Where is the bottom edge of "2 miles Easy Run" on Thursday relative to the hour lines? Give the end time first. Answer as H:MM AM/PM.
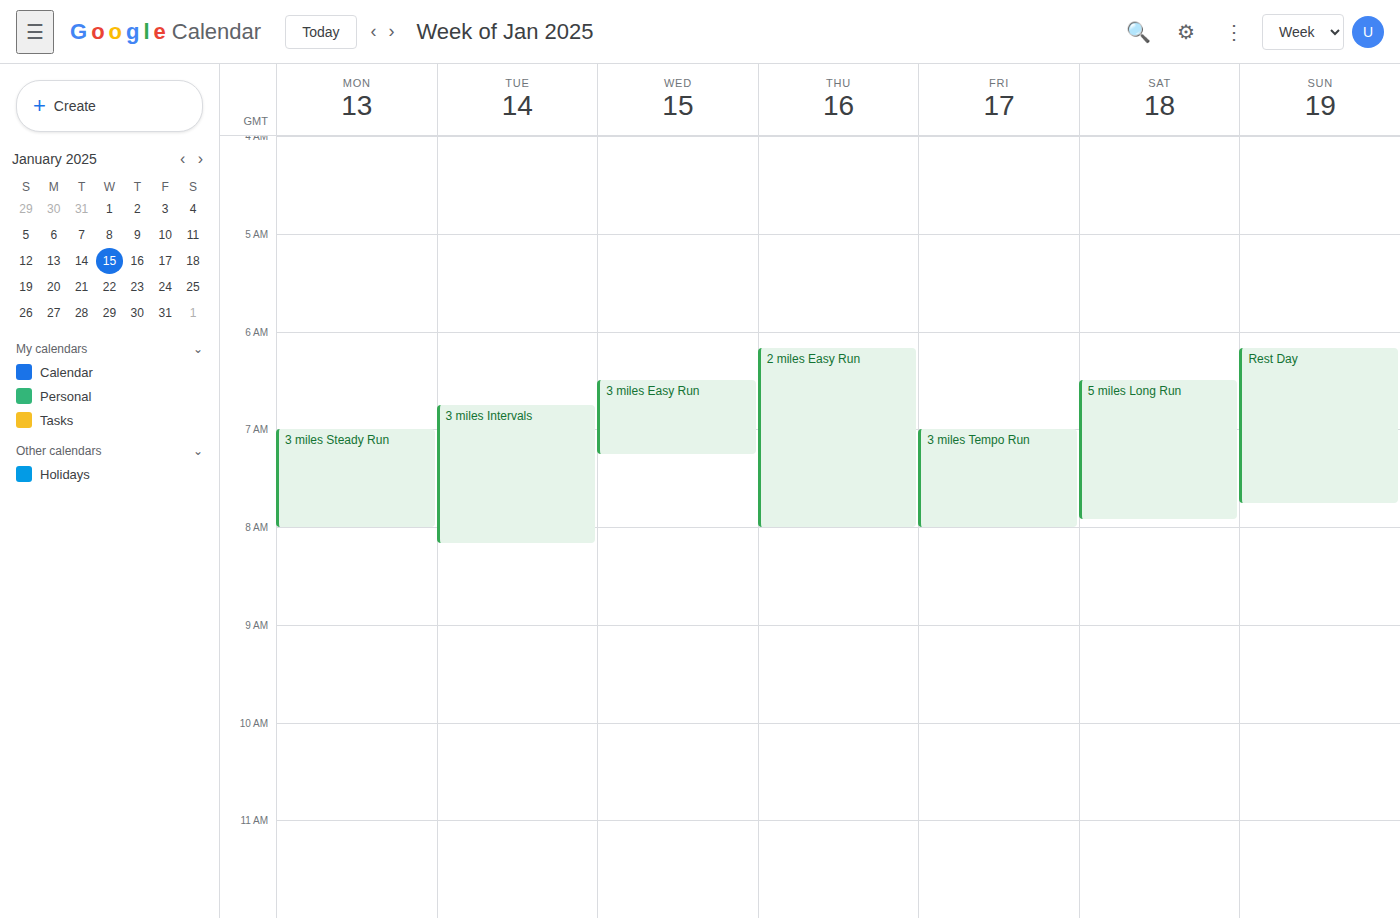
8:00 AM -- exactly on the 8 AM line.